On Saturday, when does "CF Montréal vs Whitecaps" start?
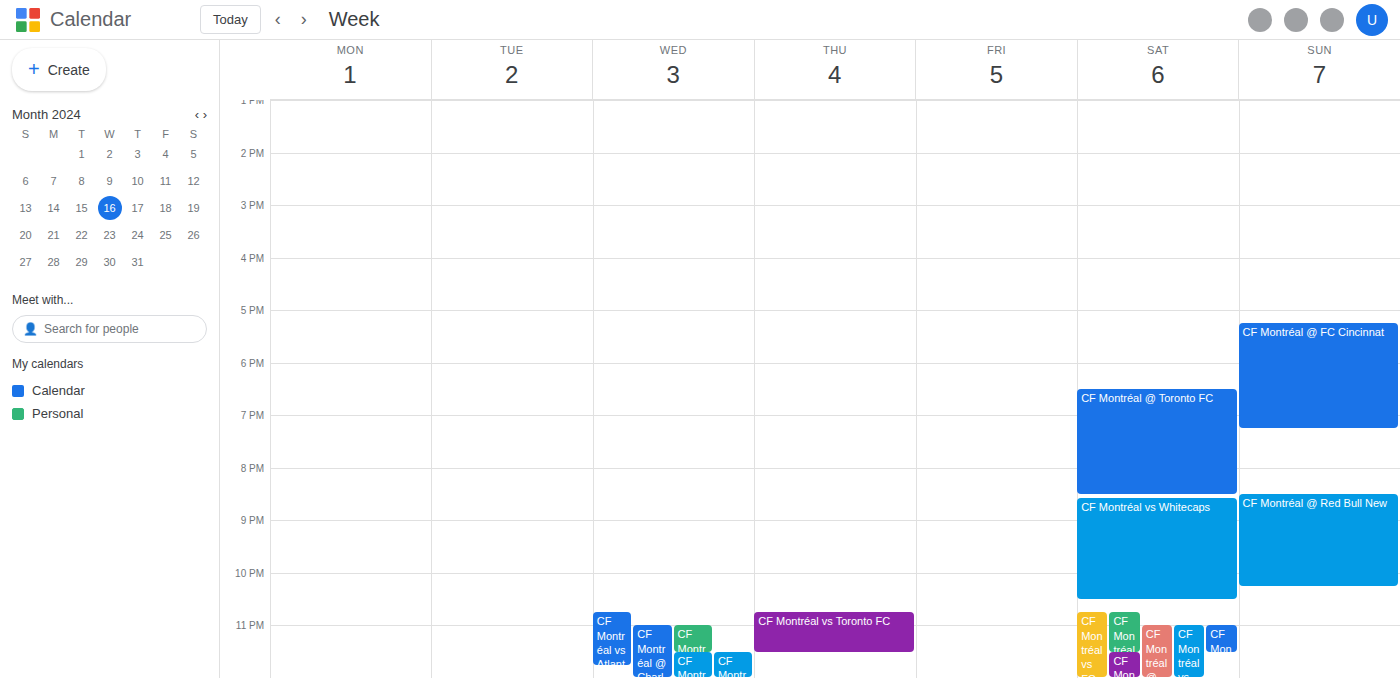
8:35 PM